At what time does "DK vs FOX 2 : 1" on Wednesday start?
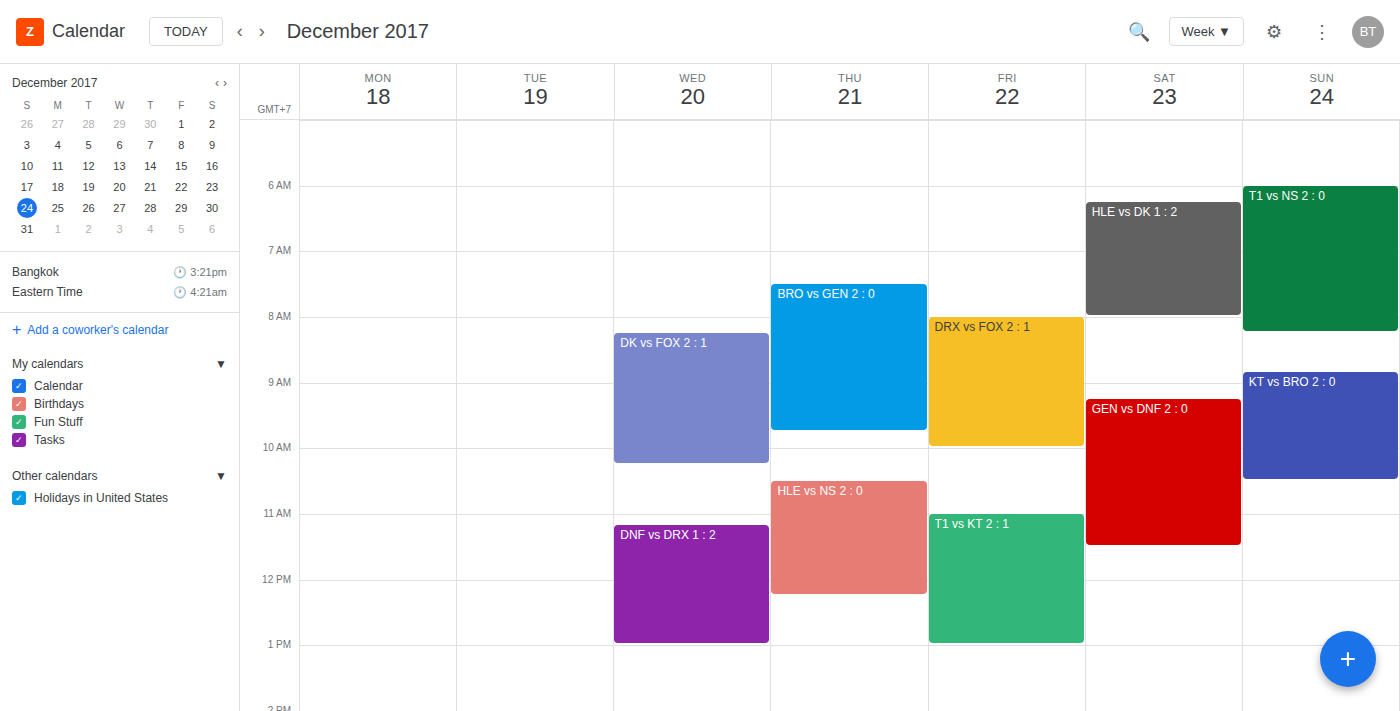
8:15 AM